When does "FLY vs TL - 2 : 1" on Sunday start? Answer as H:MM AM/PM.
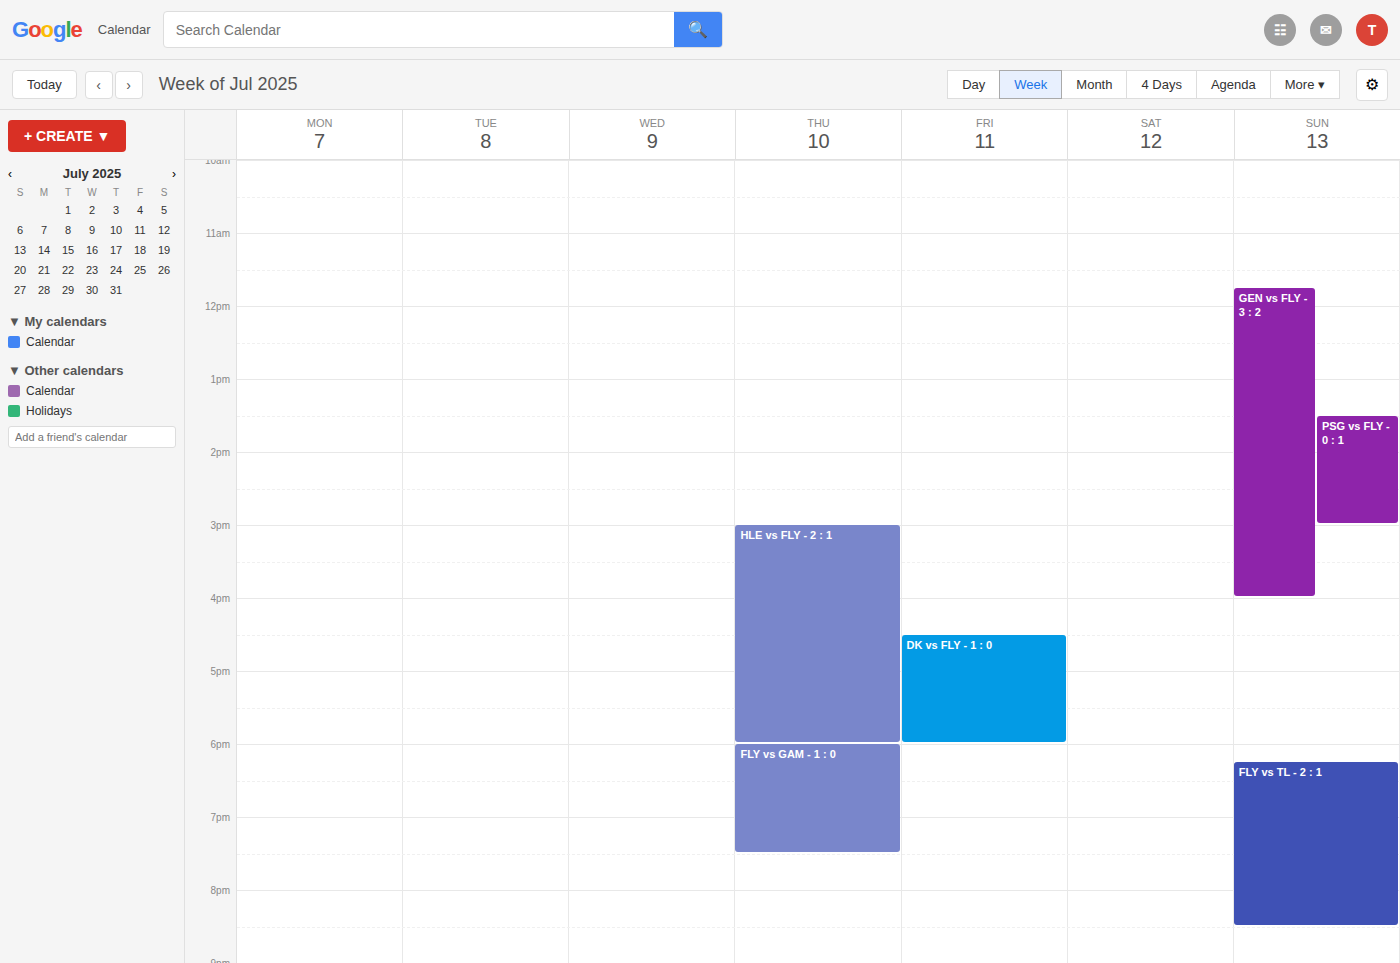
6:15 PM